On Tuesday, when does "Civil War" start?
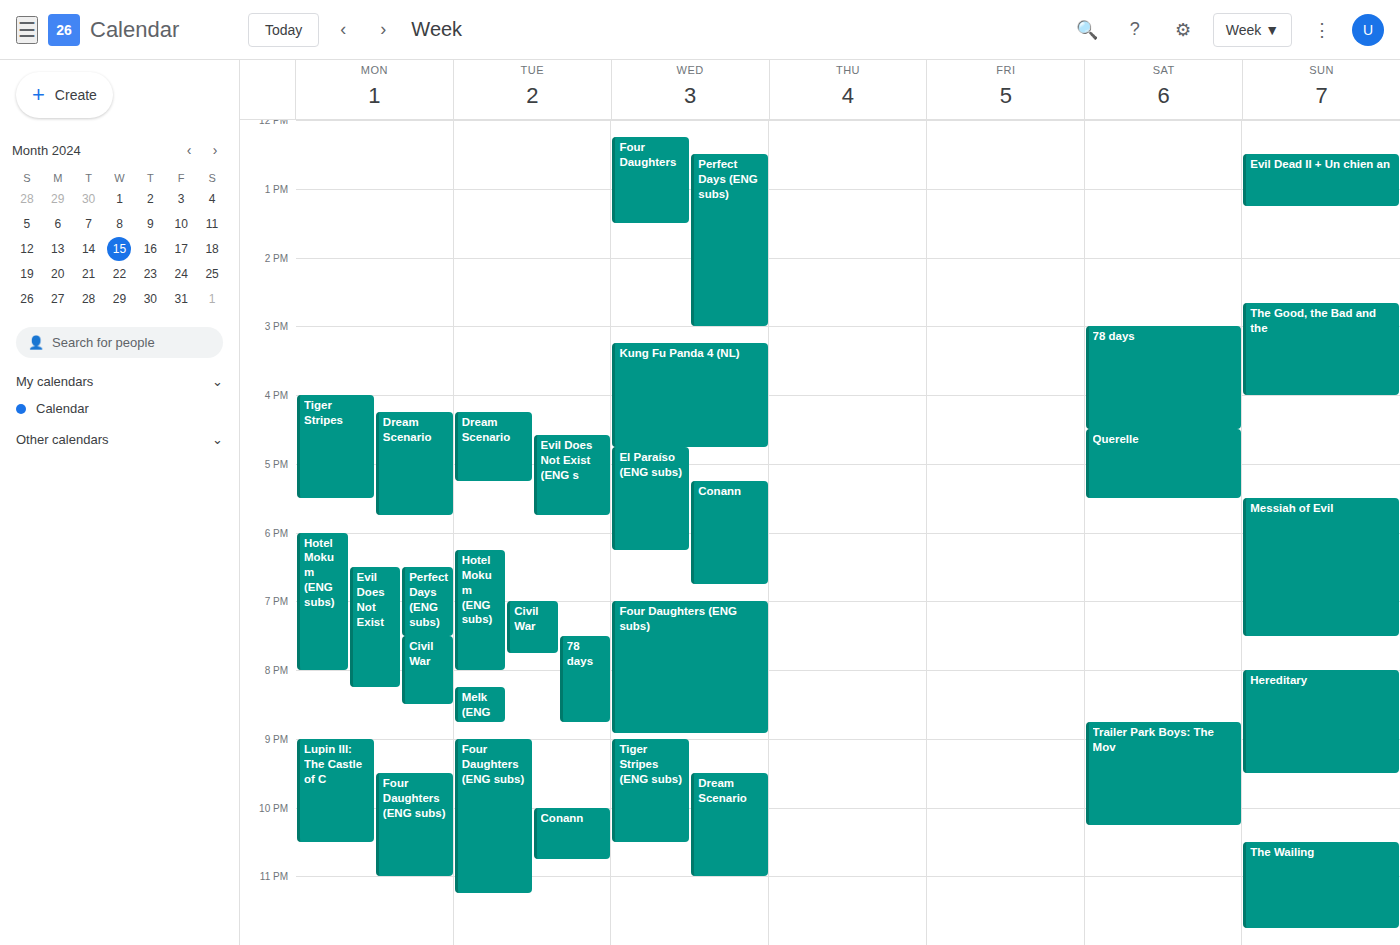
7:00 PM